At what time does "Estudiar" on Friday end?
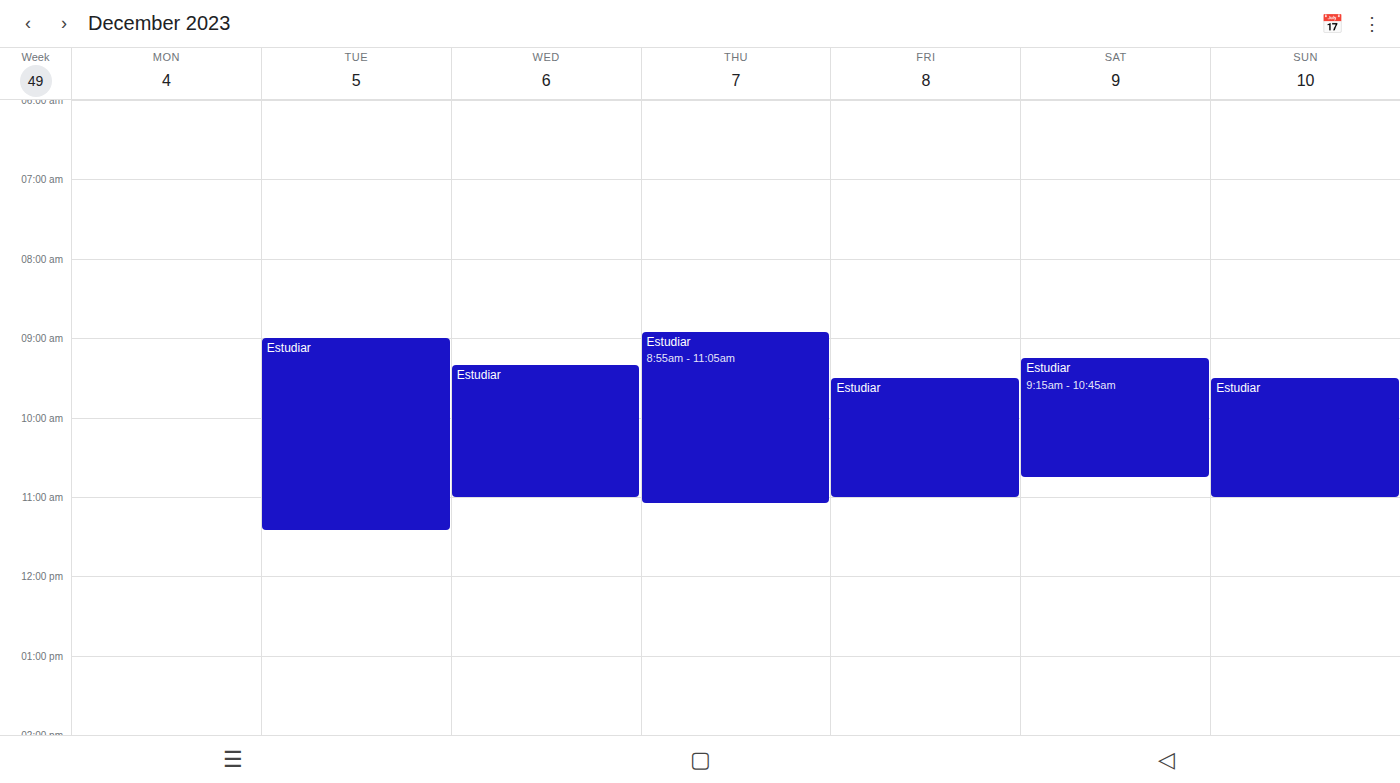
11:00 AM